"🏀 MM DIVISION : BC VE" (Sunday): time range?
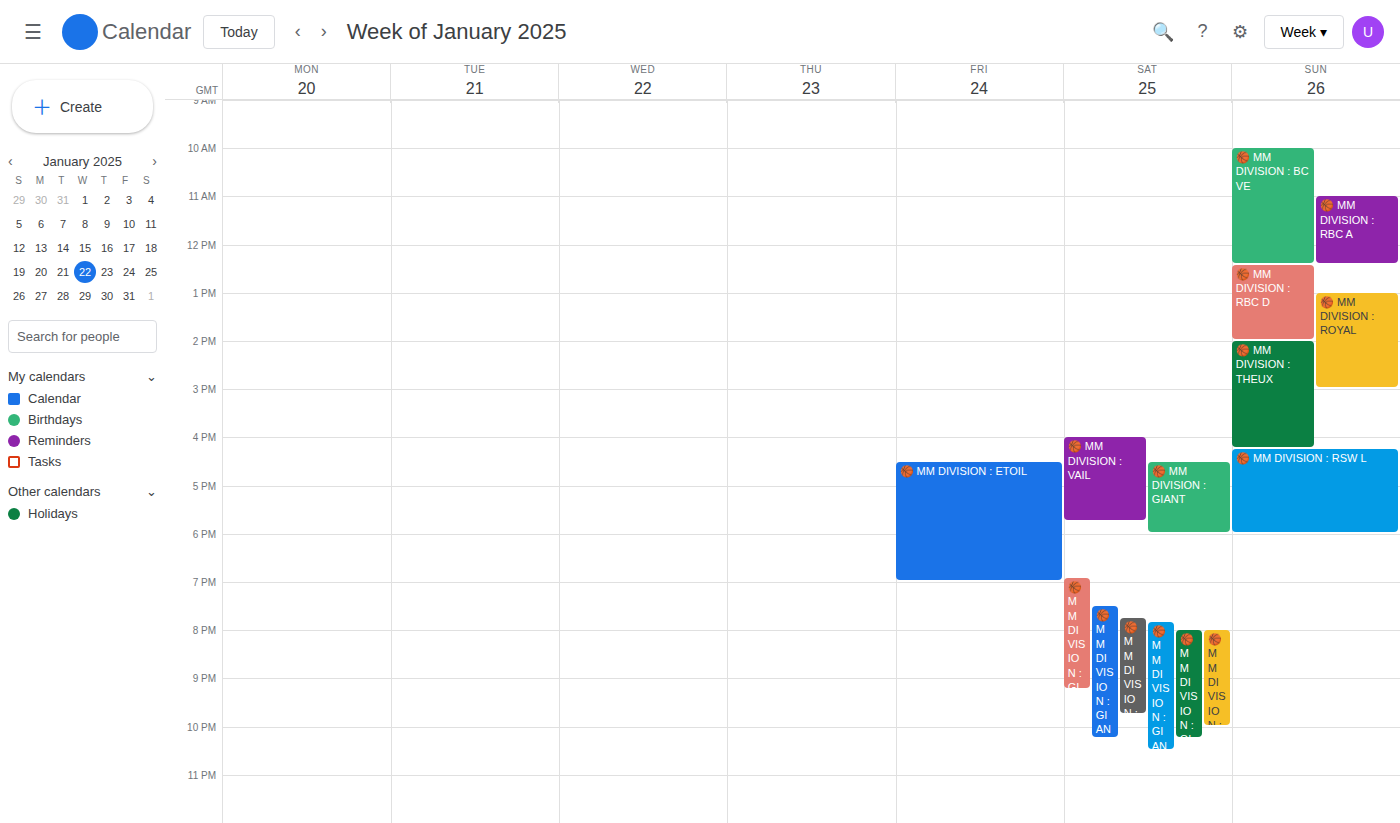
10:00 AM to 12:25 PM